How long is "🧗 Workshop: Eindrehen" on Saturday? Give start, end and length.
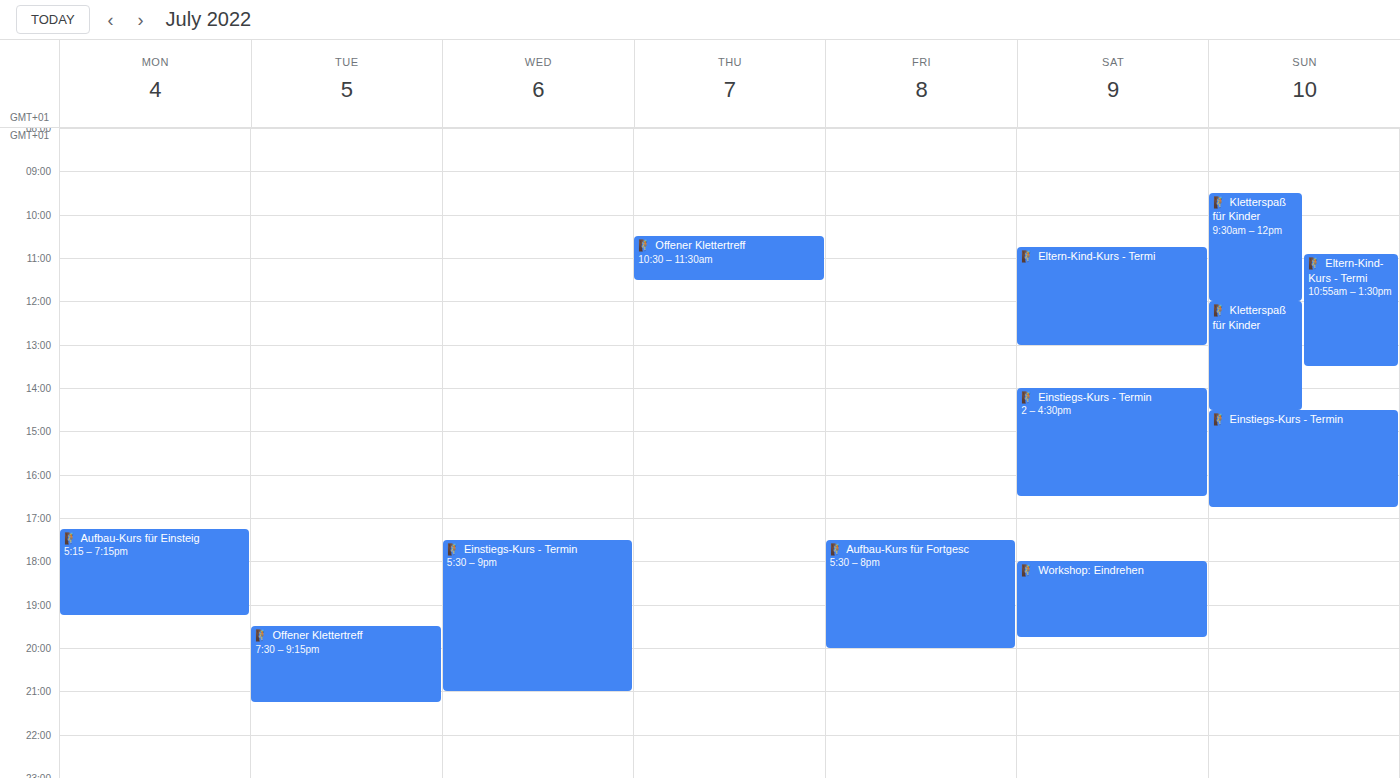
6:00 PM to 7:45 PM, 1 hour 45 minutes